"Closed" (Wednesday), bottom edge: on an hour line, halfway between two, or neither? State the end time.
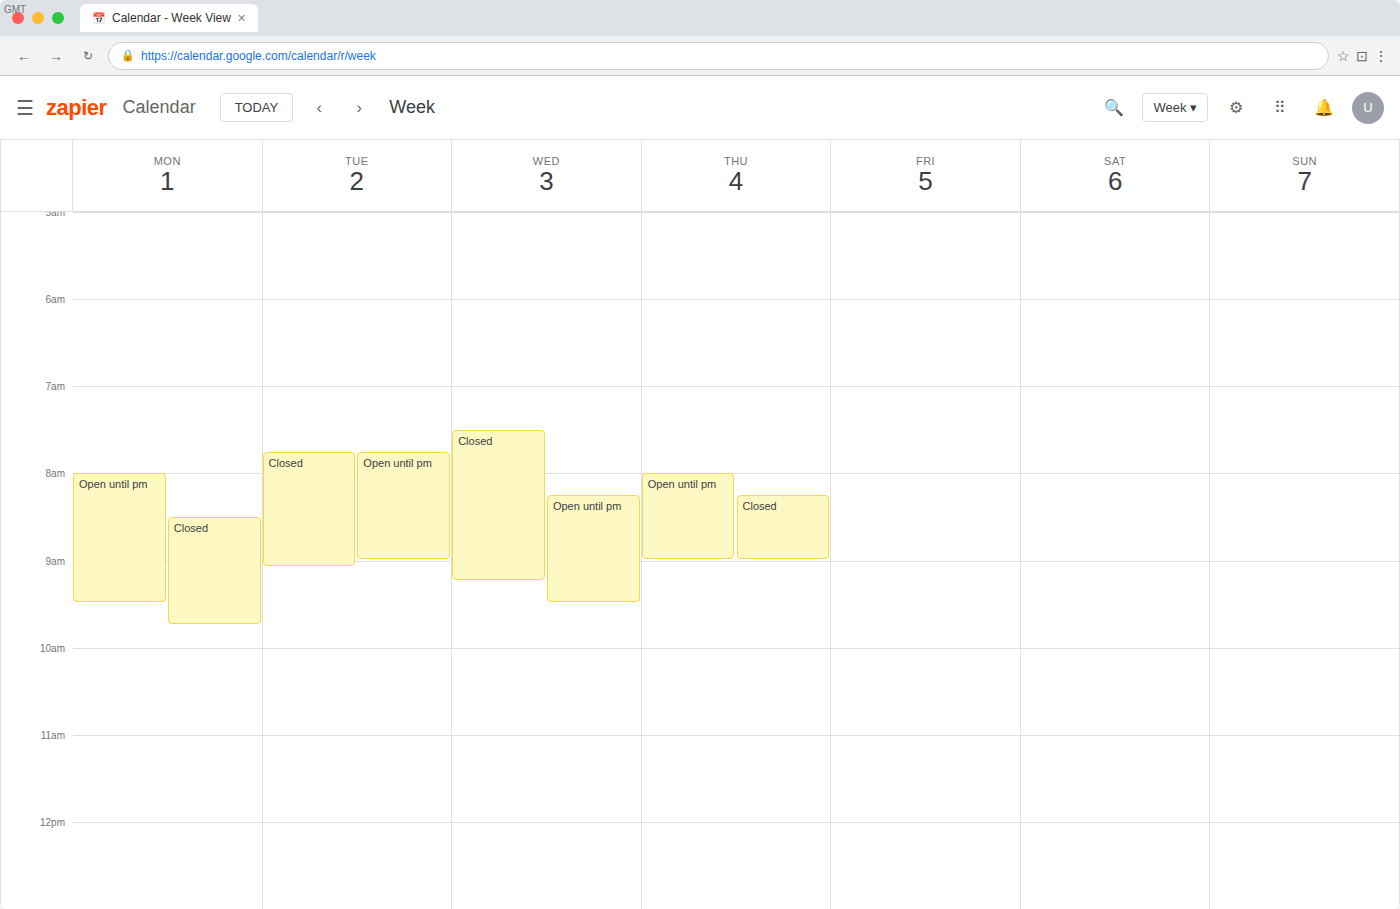
9:15 AM -- neither: a quarter of the way from the 9 AM line to the 10 AM line.